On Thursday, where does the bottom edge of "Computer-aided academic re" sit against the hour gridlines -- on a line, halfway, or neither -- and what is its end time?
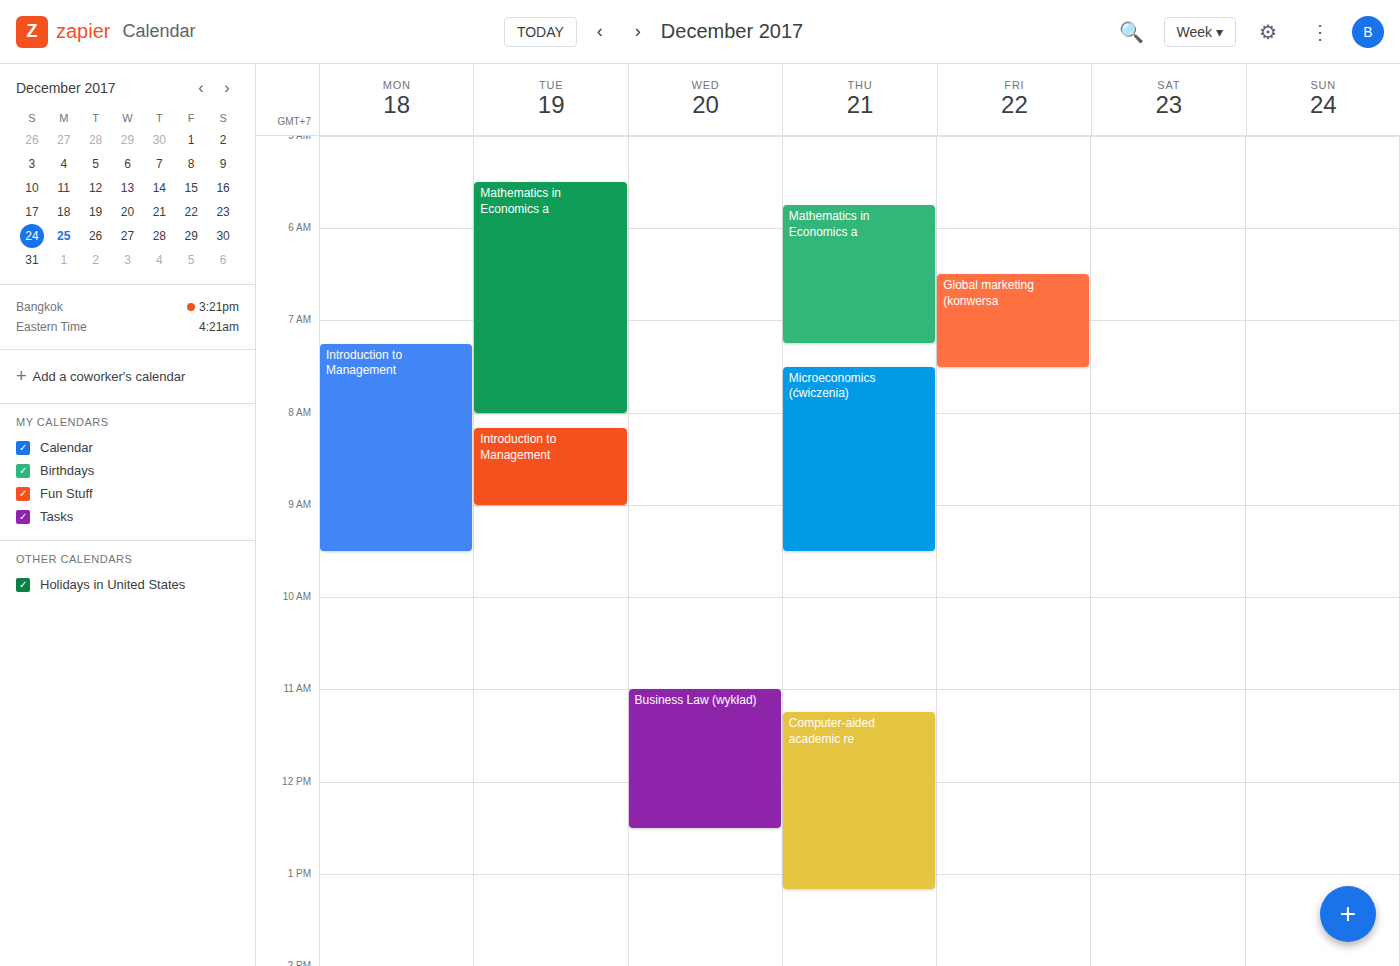
1:10 PM -- neither: 10 minutes below the 1 PM line and 50 minutes above the 2 PM line.